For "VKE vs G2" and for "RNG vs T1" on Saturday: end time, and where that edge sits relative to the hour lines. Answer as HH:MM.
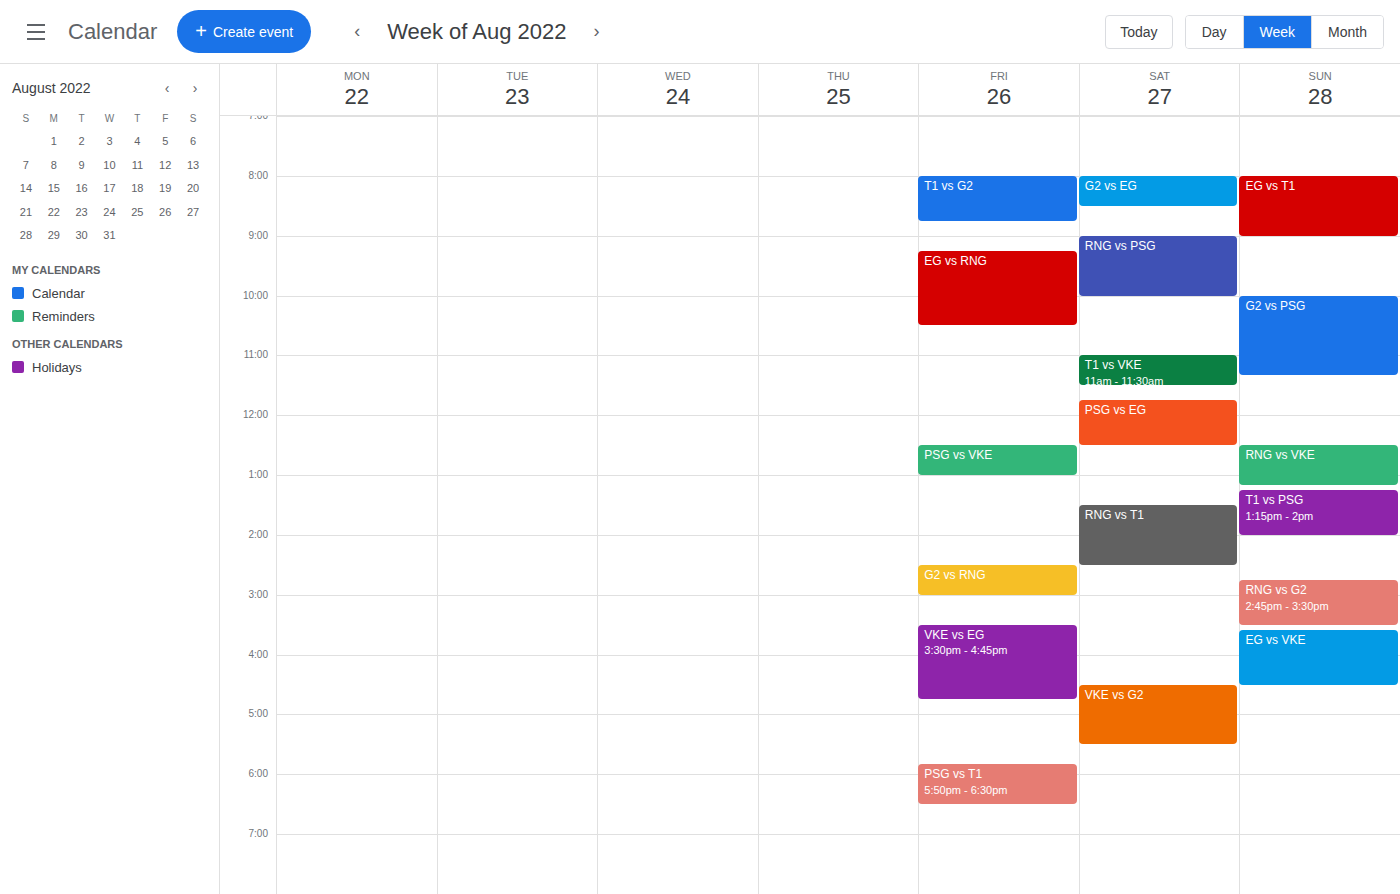
"VKE vs G2": 17:30, halfway between the 17:00 and 18:00 lines. "RNG vs T1": 14:30, halfway between the 14:00 and 15:00 lines.